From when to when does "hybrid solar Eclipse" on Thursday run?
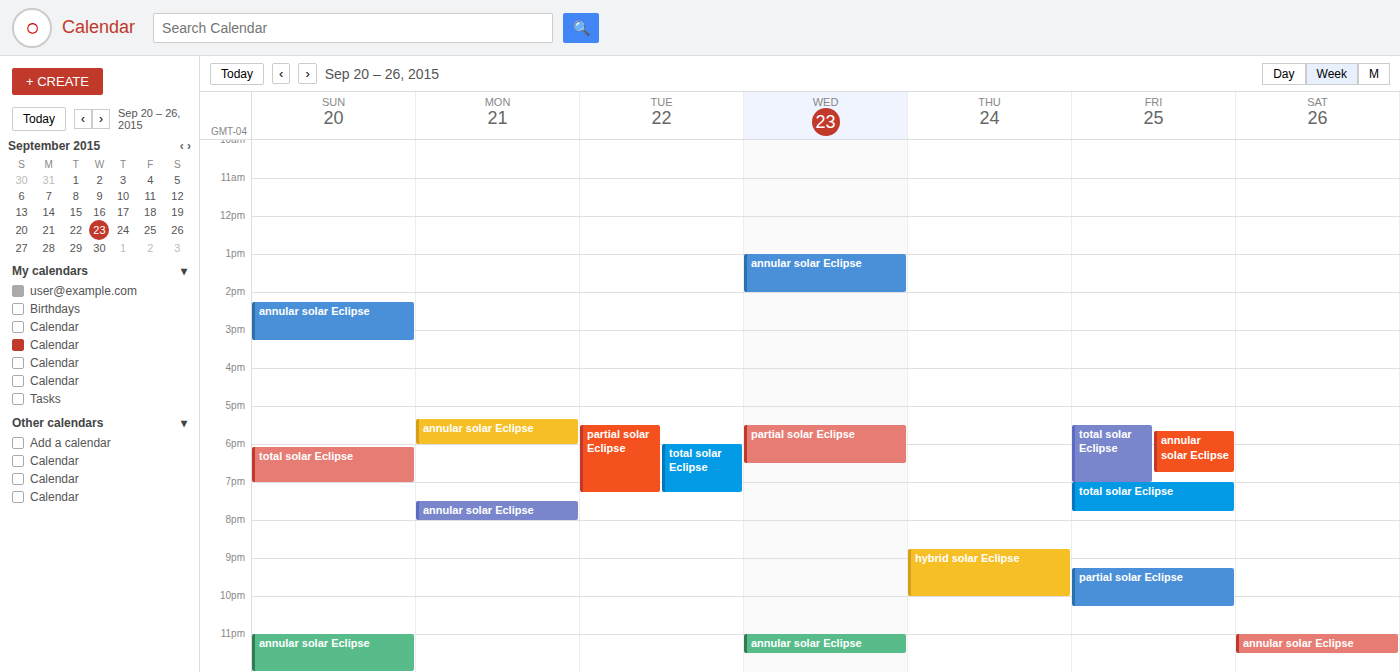
8:45 PM to 10:00 PM